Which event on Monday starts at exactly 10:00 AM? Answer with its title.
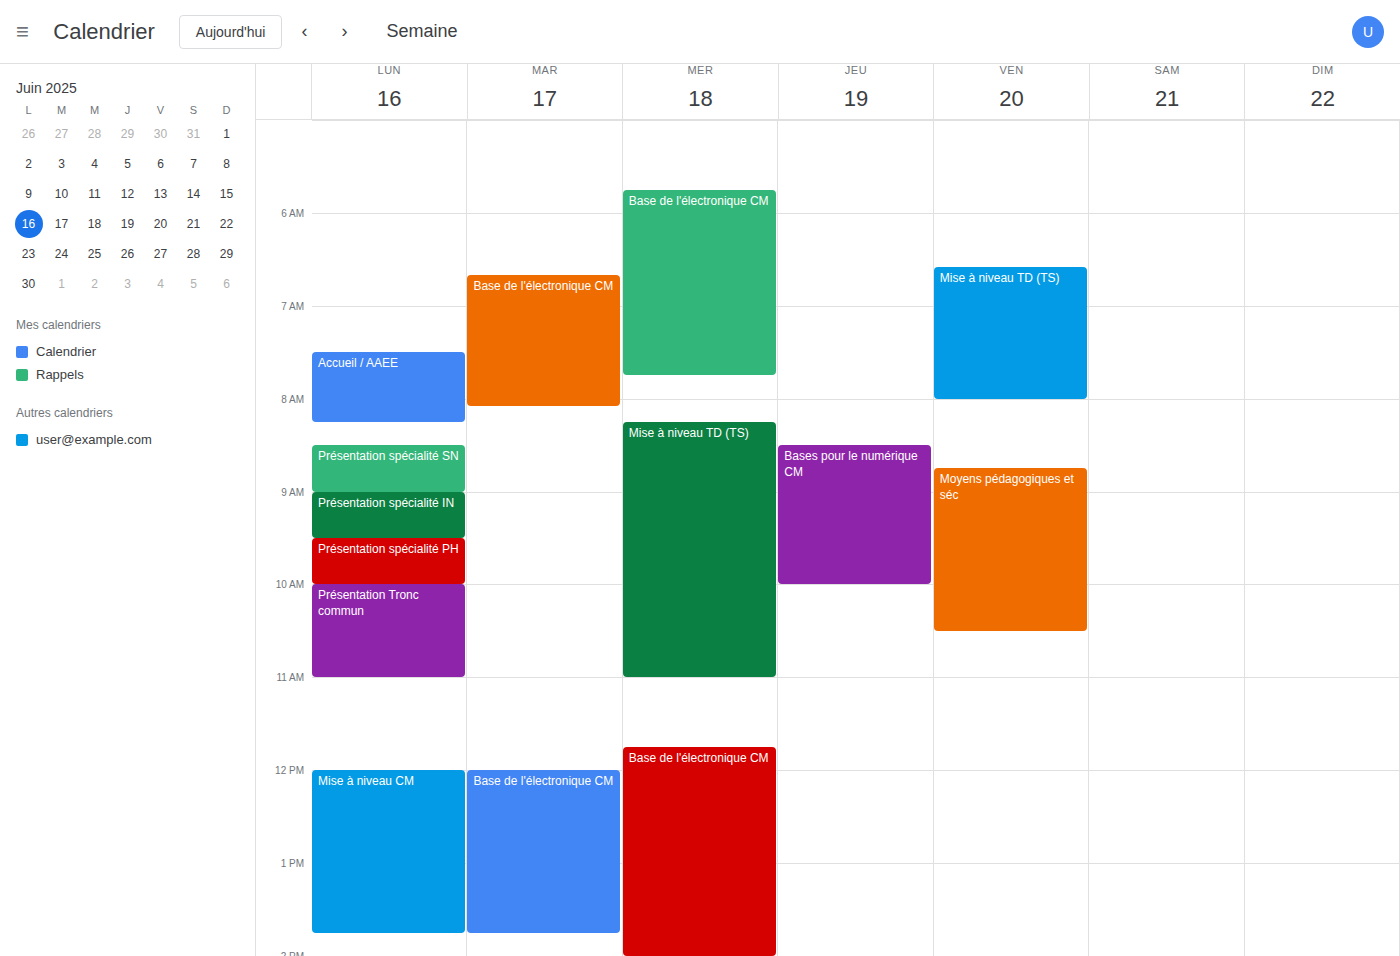
"Présentation Tronc commun"